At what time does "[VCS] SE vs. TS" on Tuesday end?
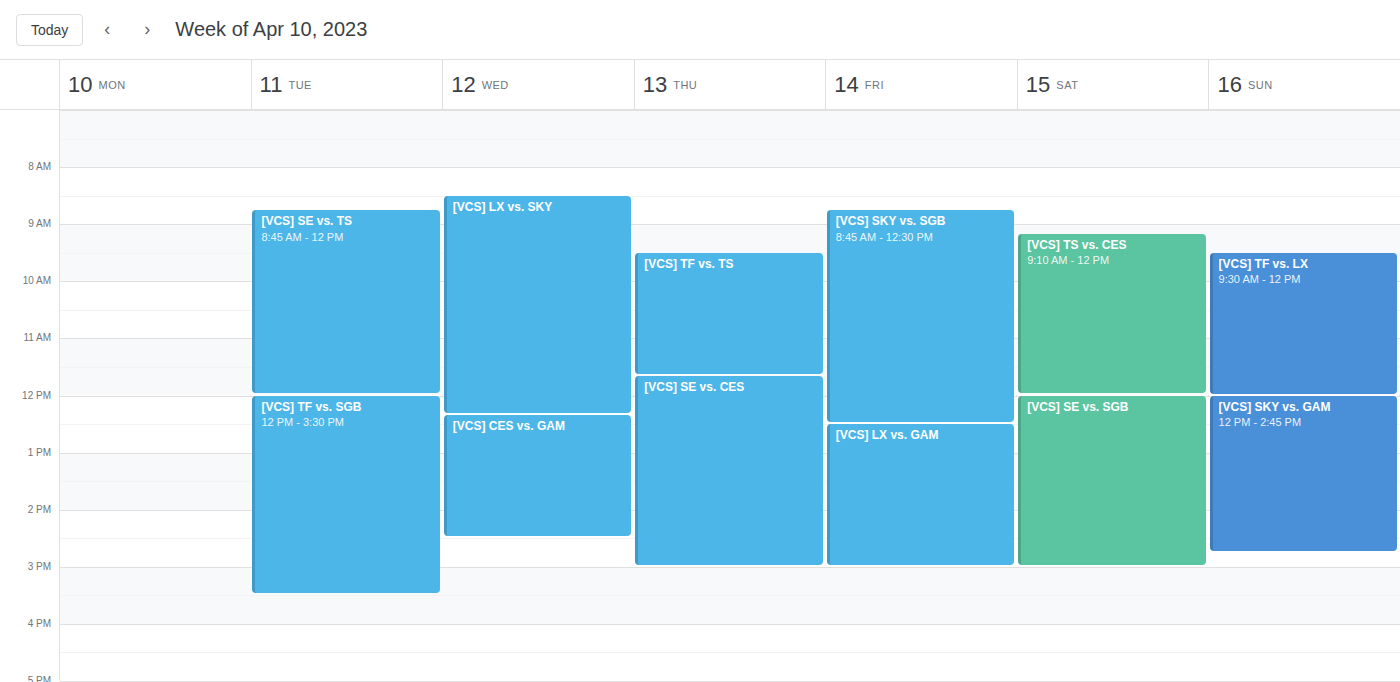
12:00 PM